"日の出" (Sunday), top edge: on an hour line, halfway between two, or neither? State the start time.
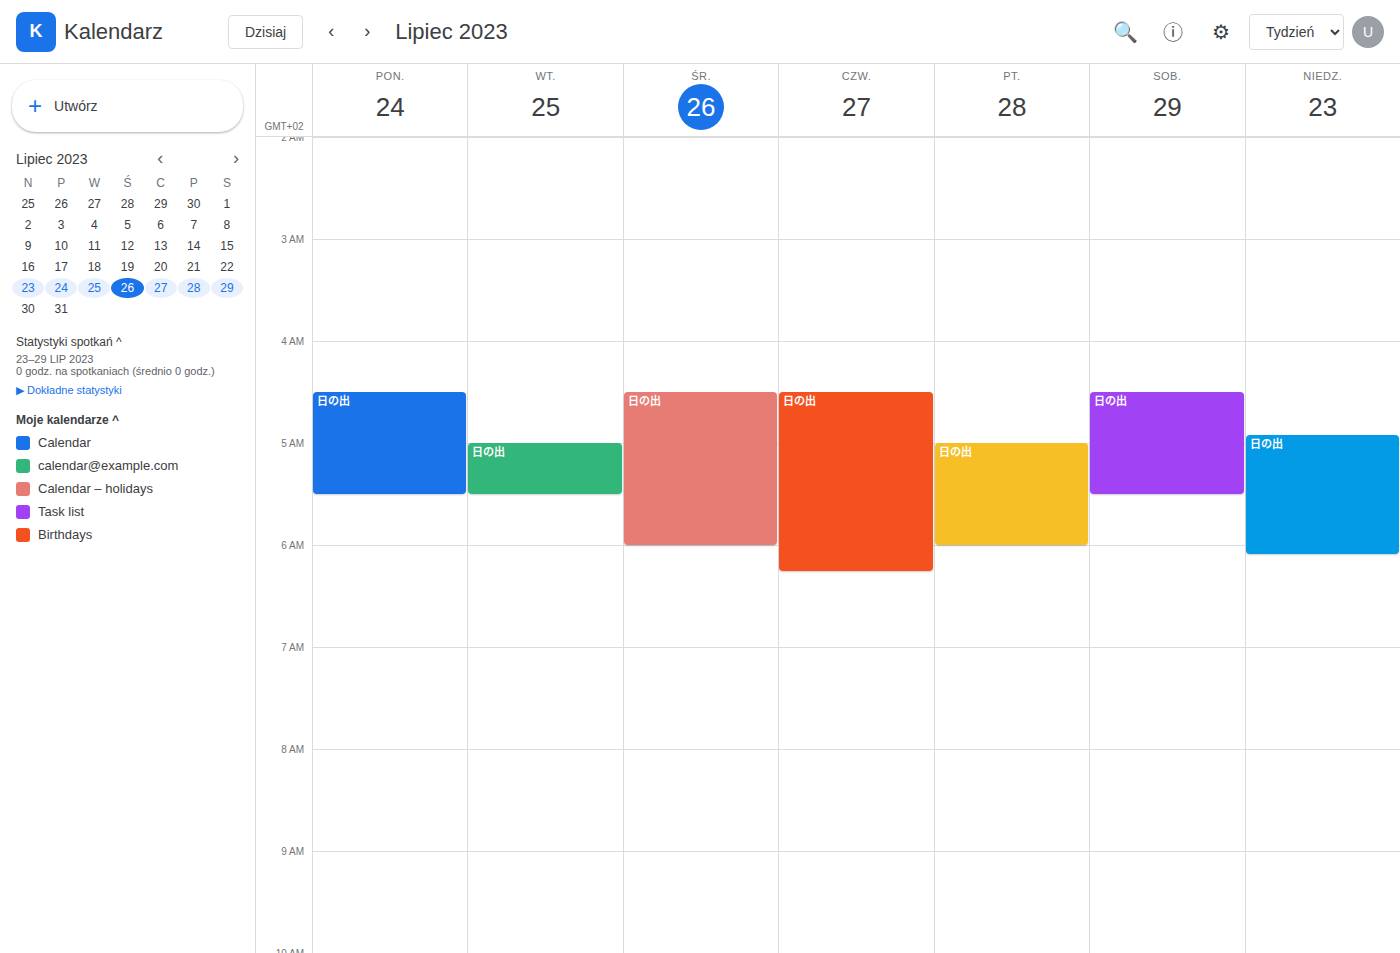
4:55 AM -- neither: 55 minutes below the 4 AM line and 5 minutes above the 5 AM line.